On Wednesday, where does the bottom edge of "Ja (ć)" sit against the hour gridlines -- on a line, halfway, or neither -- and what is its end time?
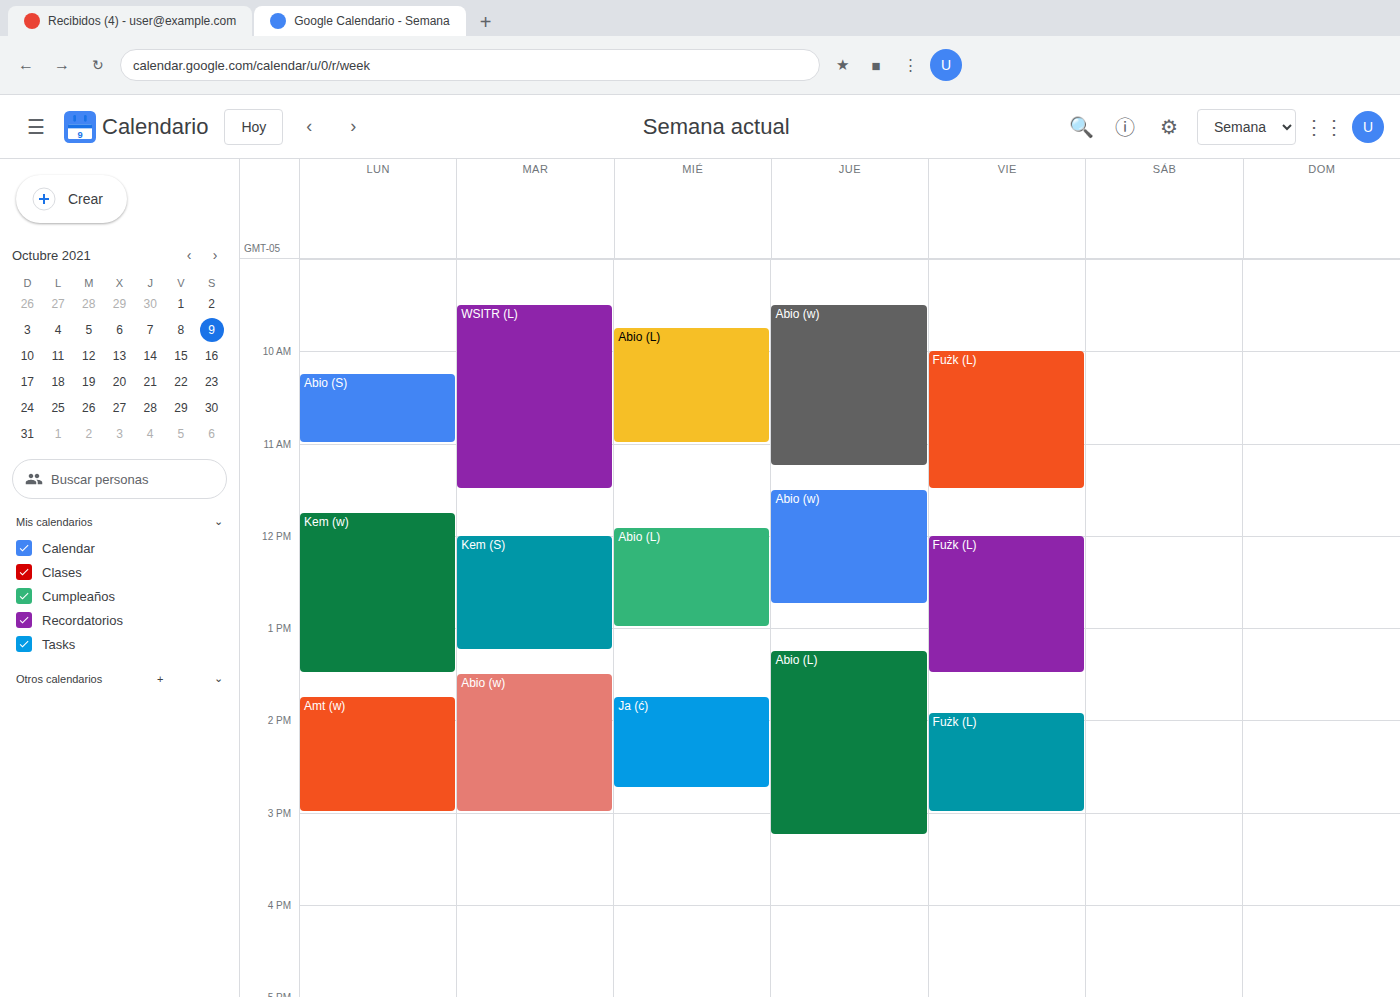
2:45 PM -- neither: three quarters of the way from the 2 PM line to the 3 PM line.